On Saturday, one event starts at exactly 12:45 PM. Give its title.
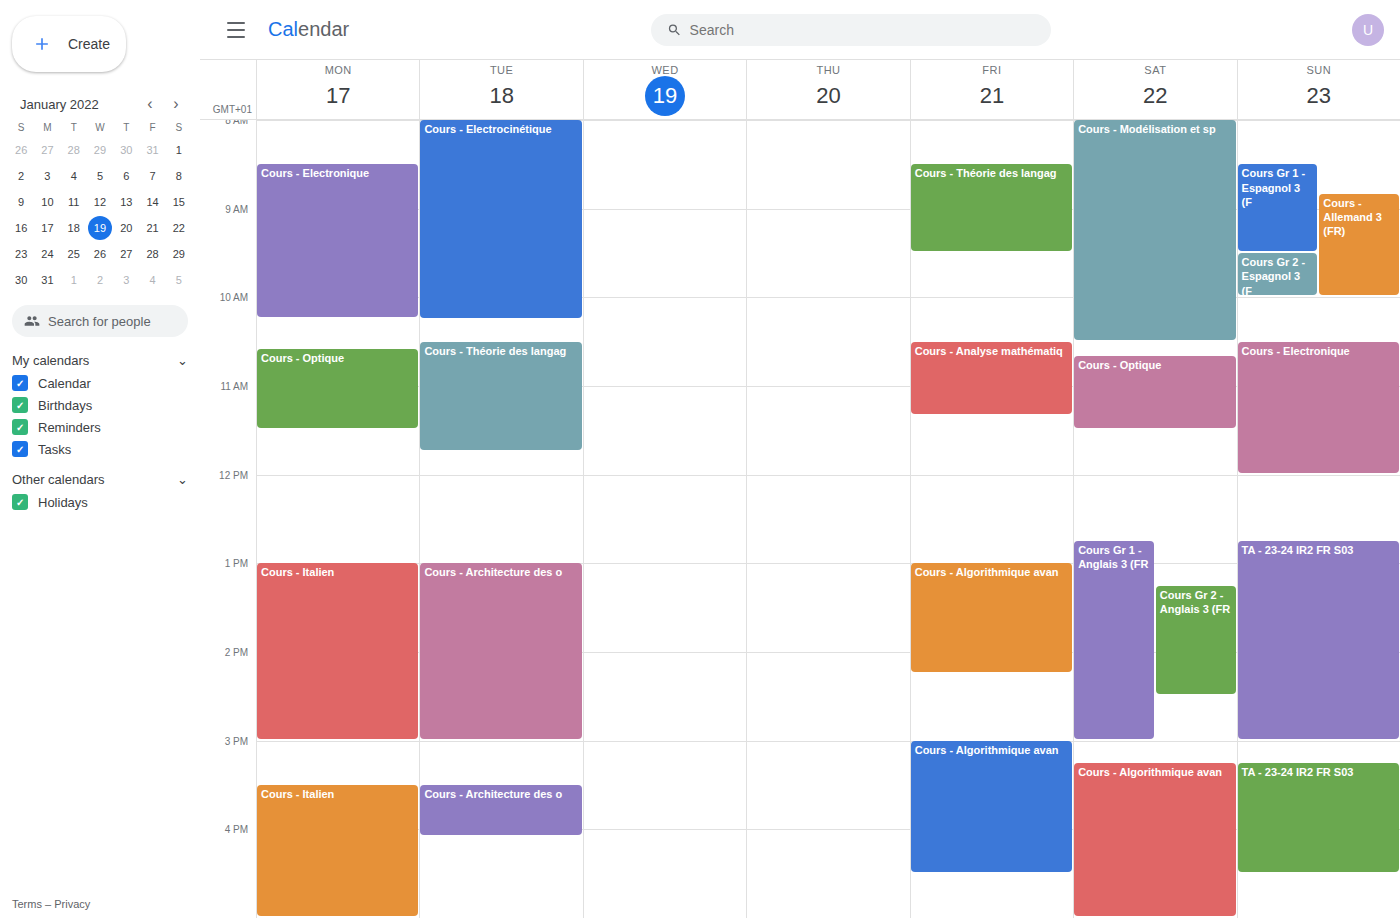
"Cours Gr 1 - Anglais 3 (FR"